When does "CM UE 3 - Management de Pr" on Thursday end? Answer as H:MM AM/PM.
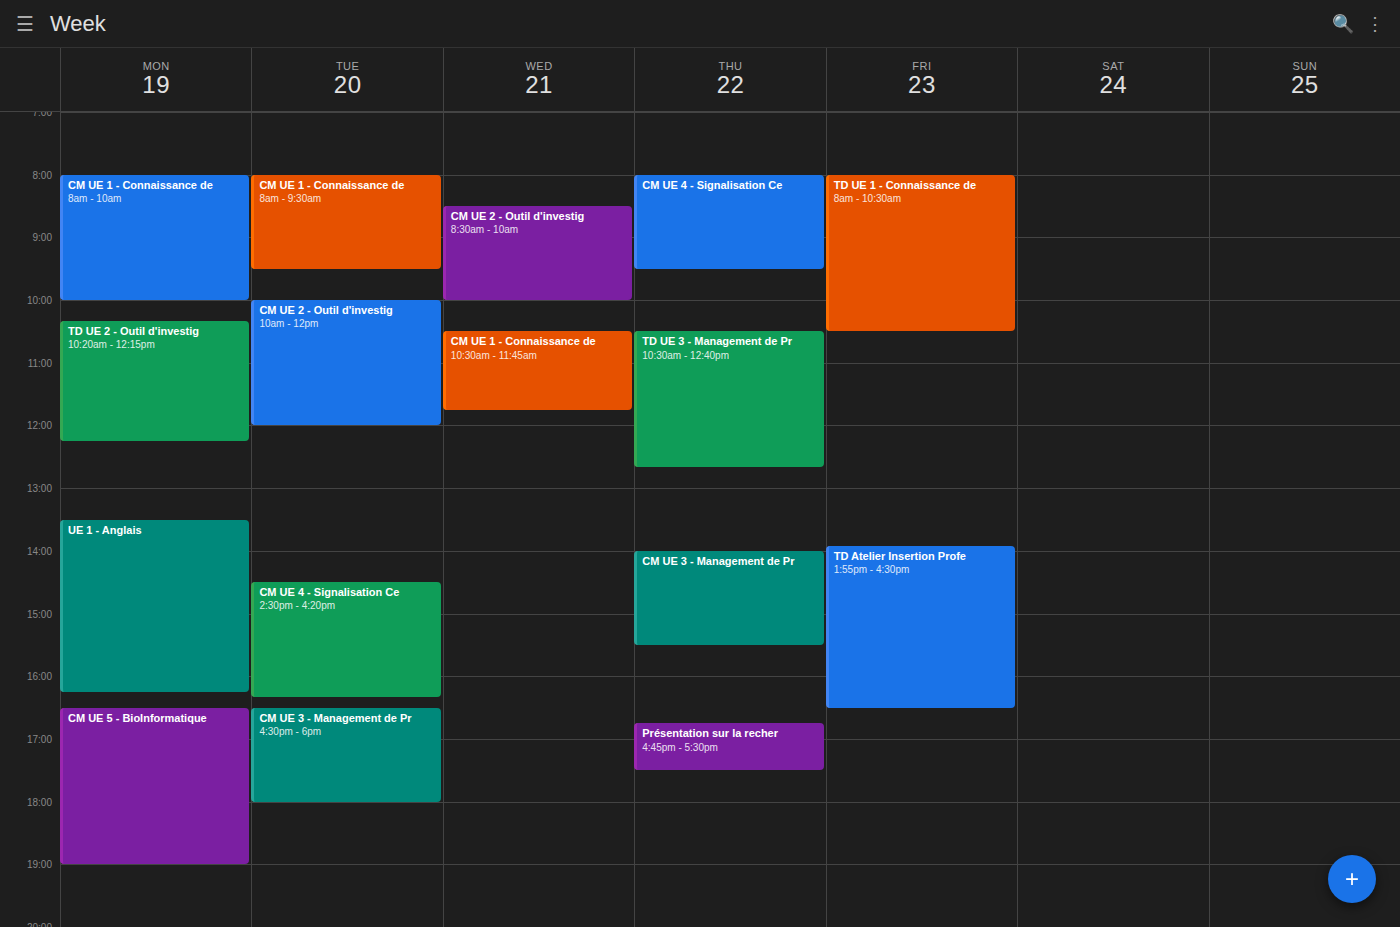
3:30 PM